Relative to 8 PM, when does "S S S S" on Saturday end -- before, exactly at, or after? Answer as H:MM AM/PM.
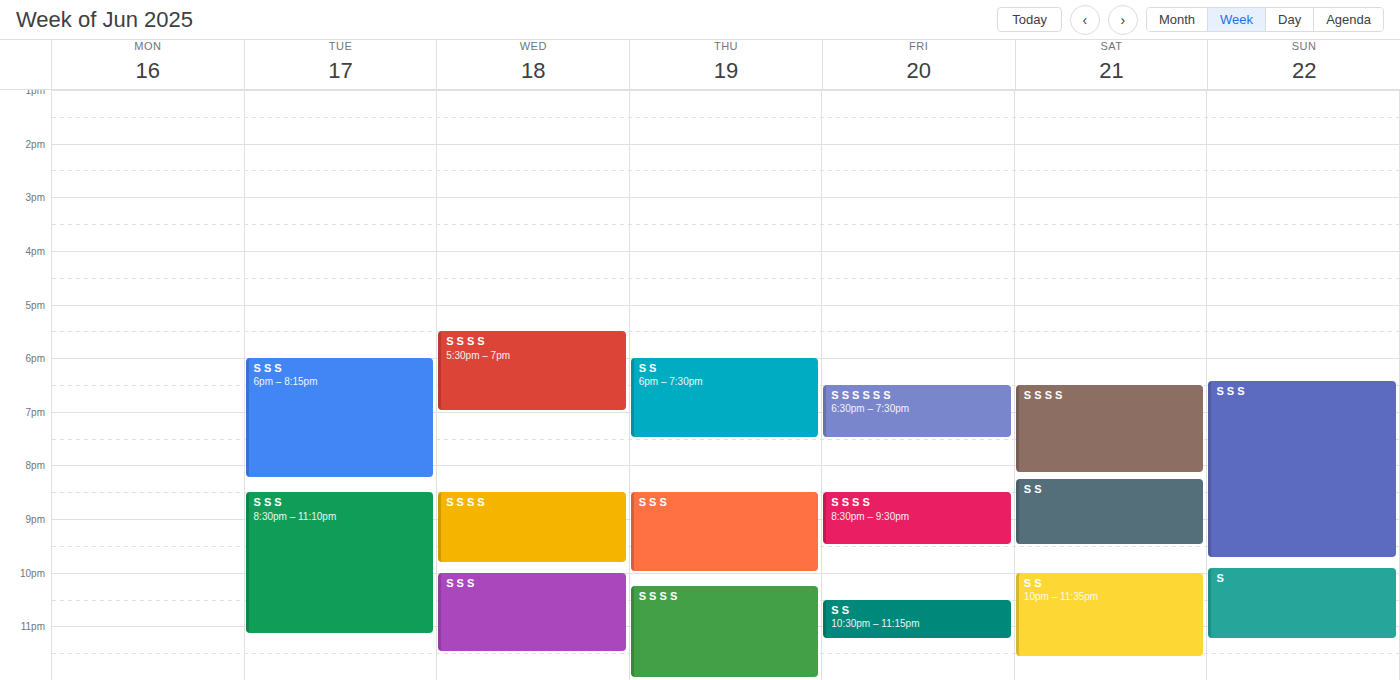
8:10 PM -- after 8 PM, 10 minutes below the 8 PM line.